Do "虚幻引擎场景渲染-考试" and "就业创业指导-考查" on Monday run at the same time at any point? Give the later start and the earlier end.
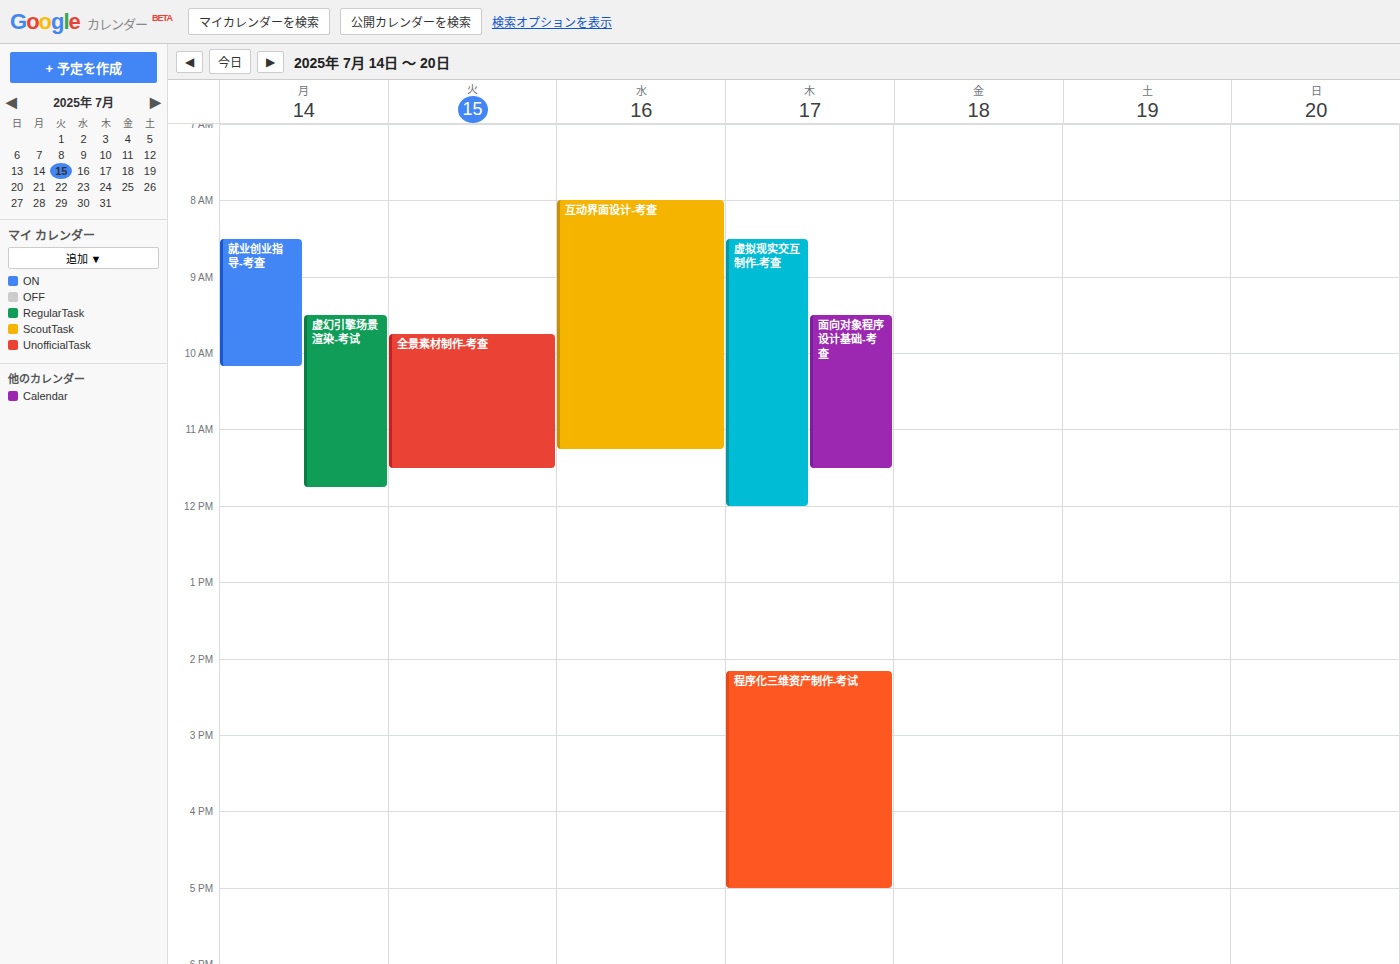
"虚幻引擎场景渲染-考试" starts at 9:30 AM, before "就业创业指导-考查" ends at 10:10 AM -- they overlap.